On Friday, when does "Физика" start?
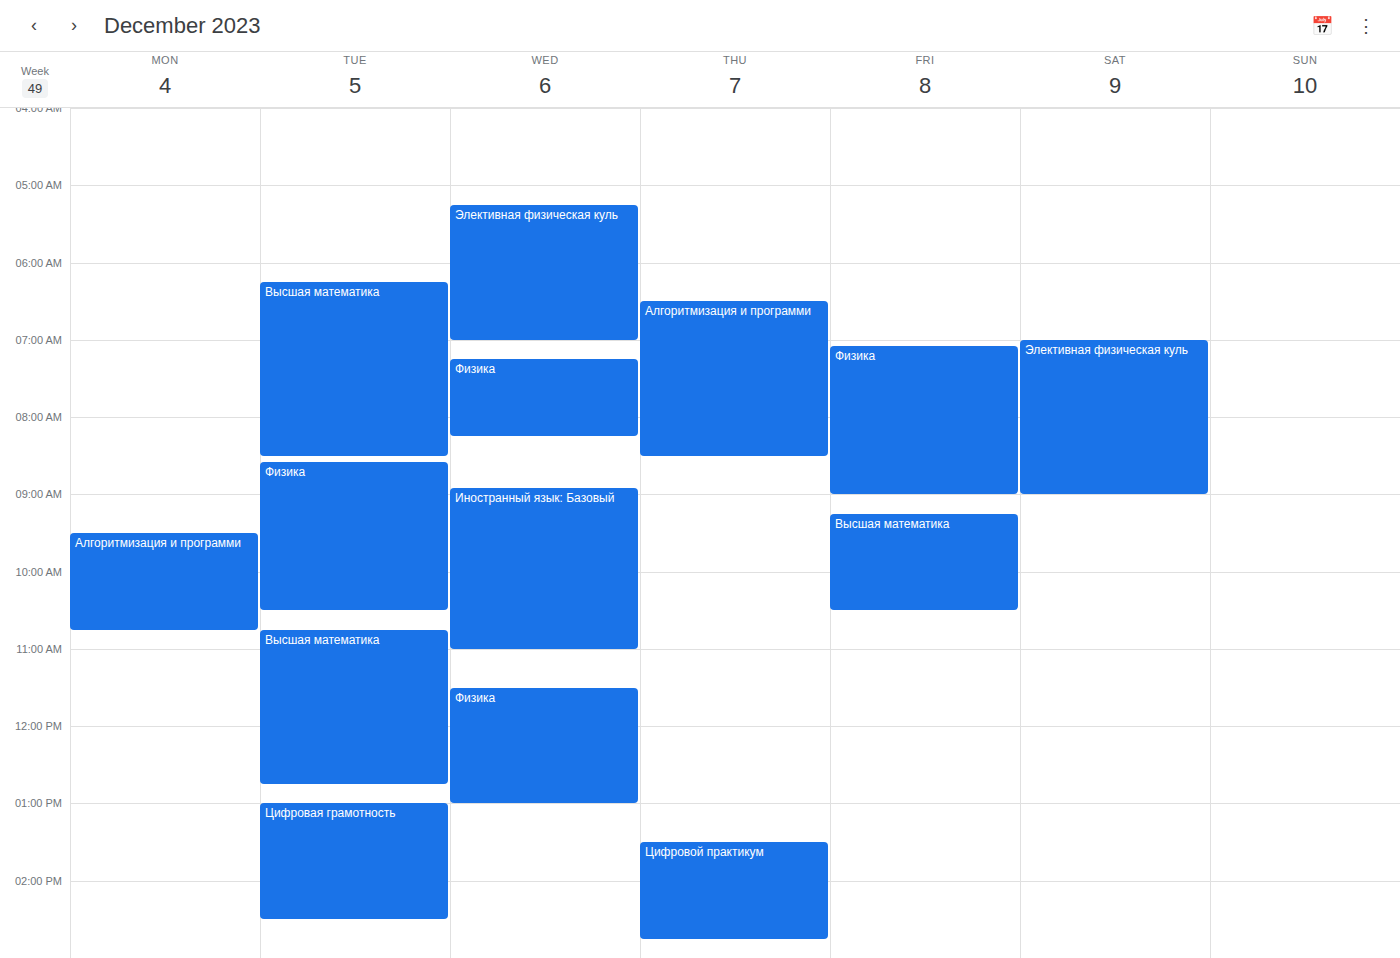
7:05 AM